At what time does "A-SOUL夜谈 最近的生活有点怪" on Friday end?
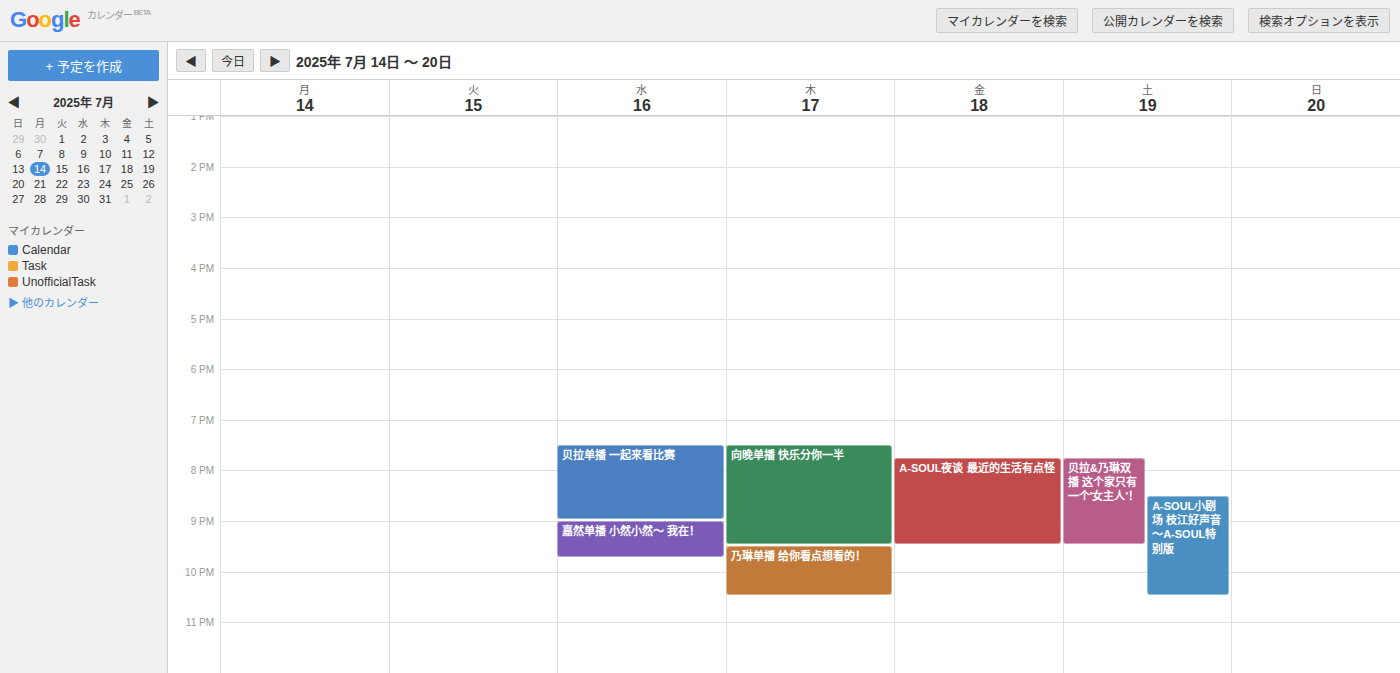
9:30 PM